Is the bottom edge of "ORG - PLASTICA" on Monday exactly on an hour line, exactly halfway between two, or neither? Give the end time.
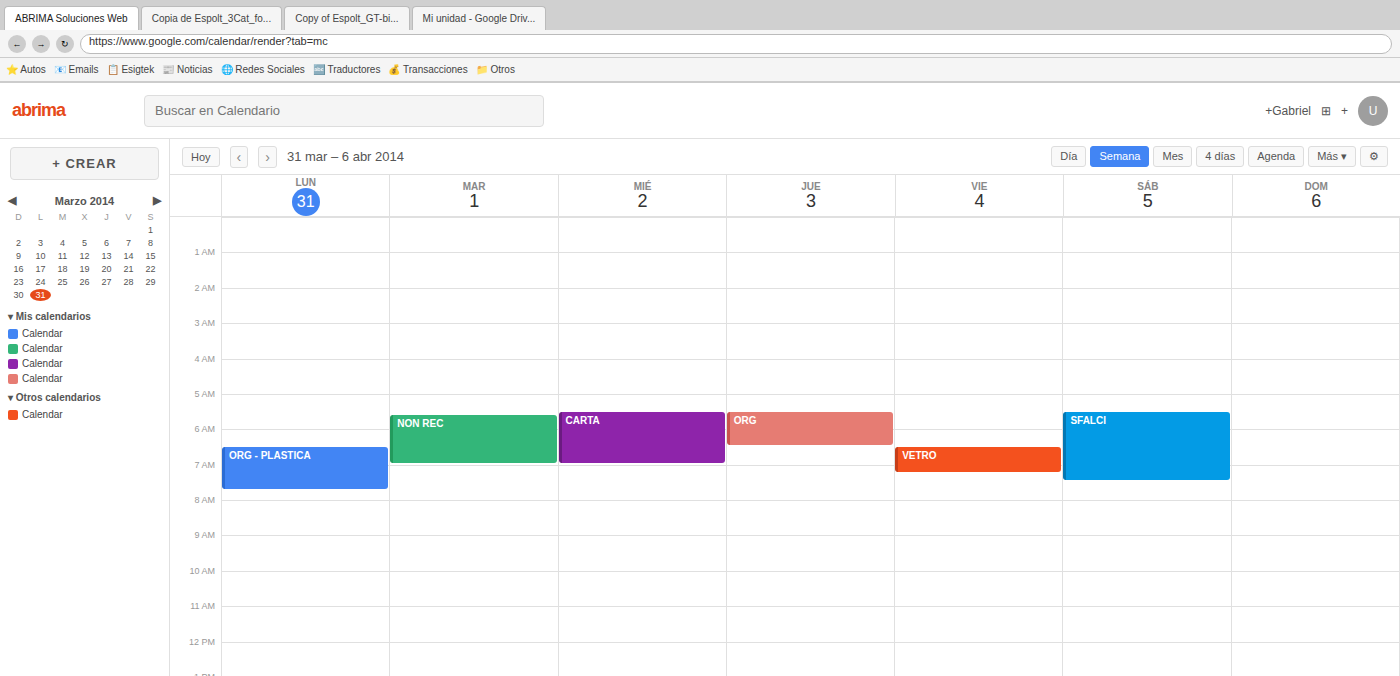
7:45 AM -- neither: three quarters of the way from the 7 AM line to the 8 AM line.